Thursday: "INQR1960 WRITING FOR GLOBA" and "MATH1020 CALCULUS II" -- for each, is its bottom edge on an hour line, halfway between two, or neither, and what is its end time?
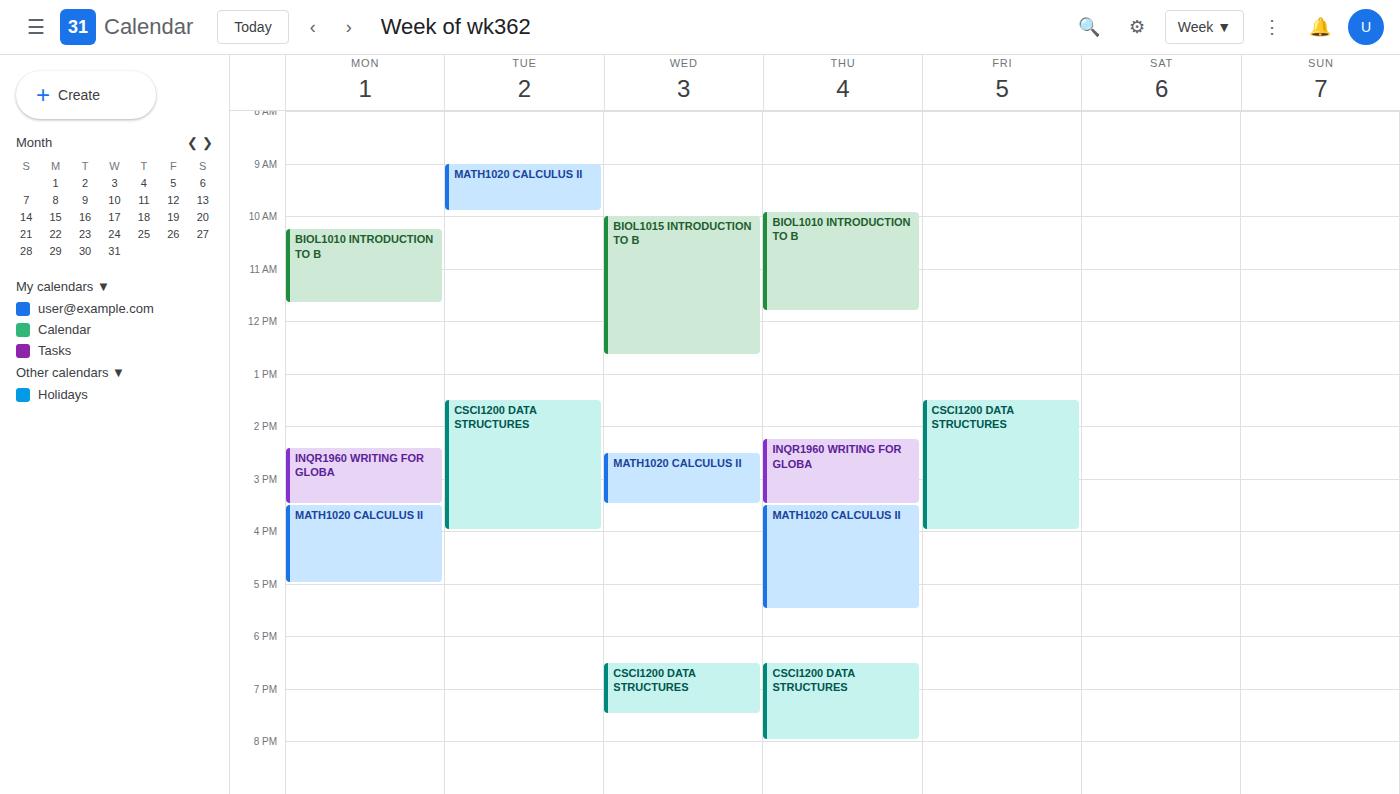
"INQR1960 WRITING FOR GLOBA": 3:30 PM, halfway between the 3 PM and 4 PM lines. "MATH1020 CALCULUS II": 5:30 PM, halfway between the 5 PM and 6 PM lines.